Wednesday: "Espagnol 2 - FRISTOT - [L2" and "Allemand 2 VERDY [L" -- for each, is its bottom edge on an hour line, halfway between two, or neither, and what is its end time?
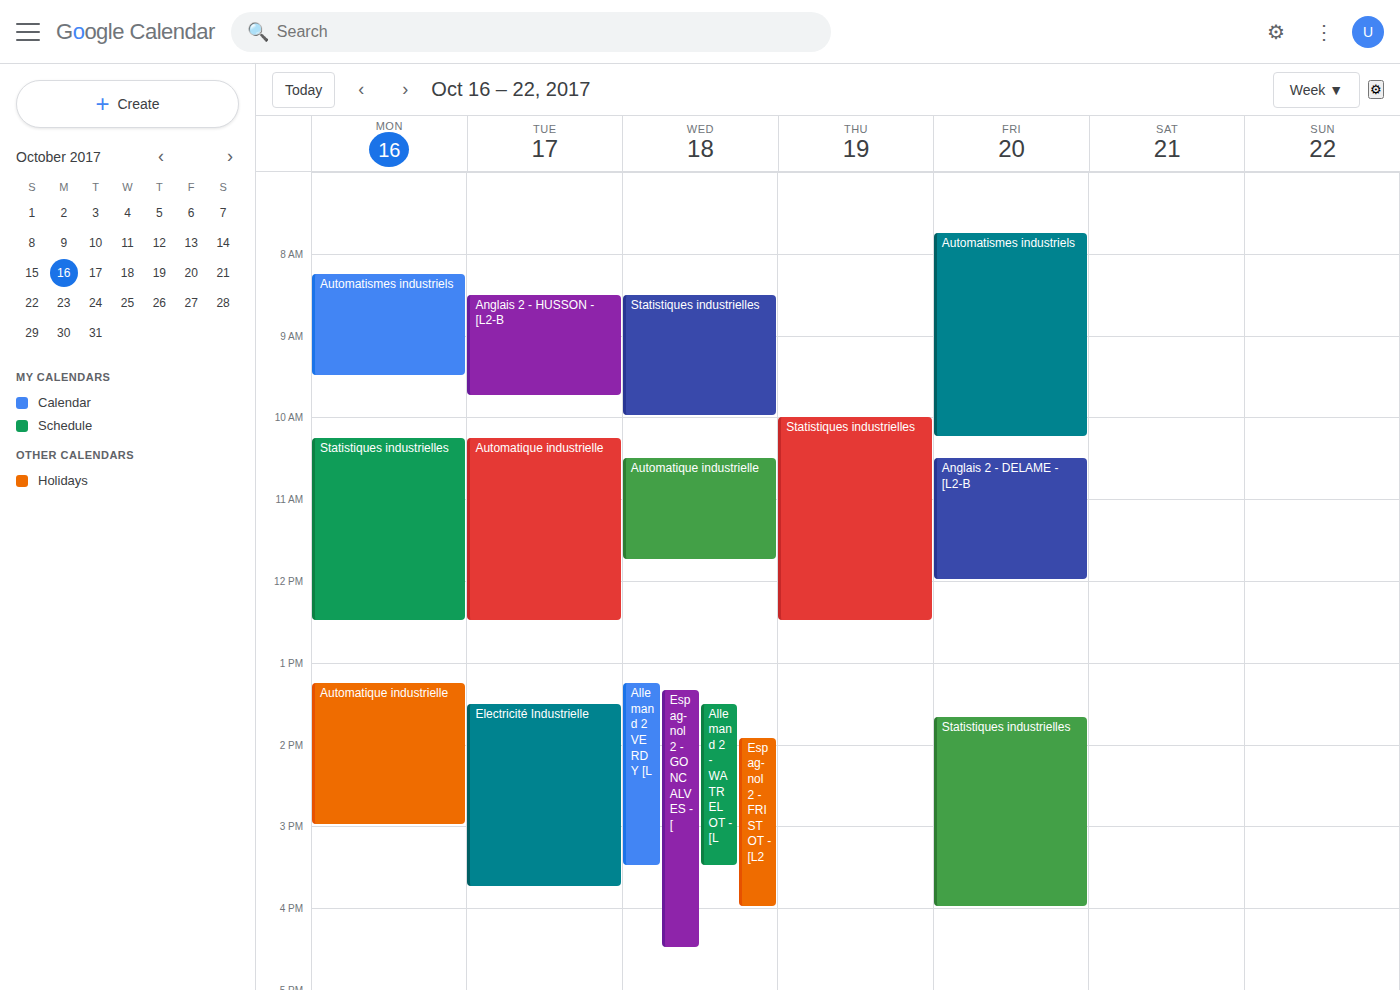
"Espagnol 2 - FRISTOT - [L2": 4:00 PM, exactly on the 4 PM line. "Allemand 2 VERDY [L": 3:30 PM, halfway between the 3 PM and 4 PM lines.